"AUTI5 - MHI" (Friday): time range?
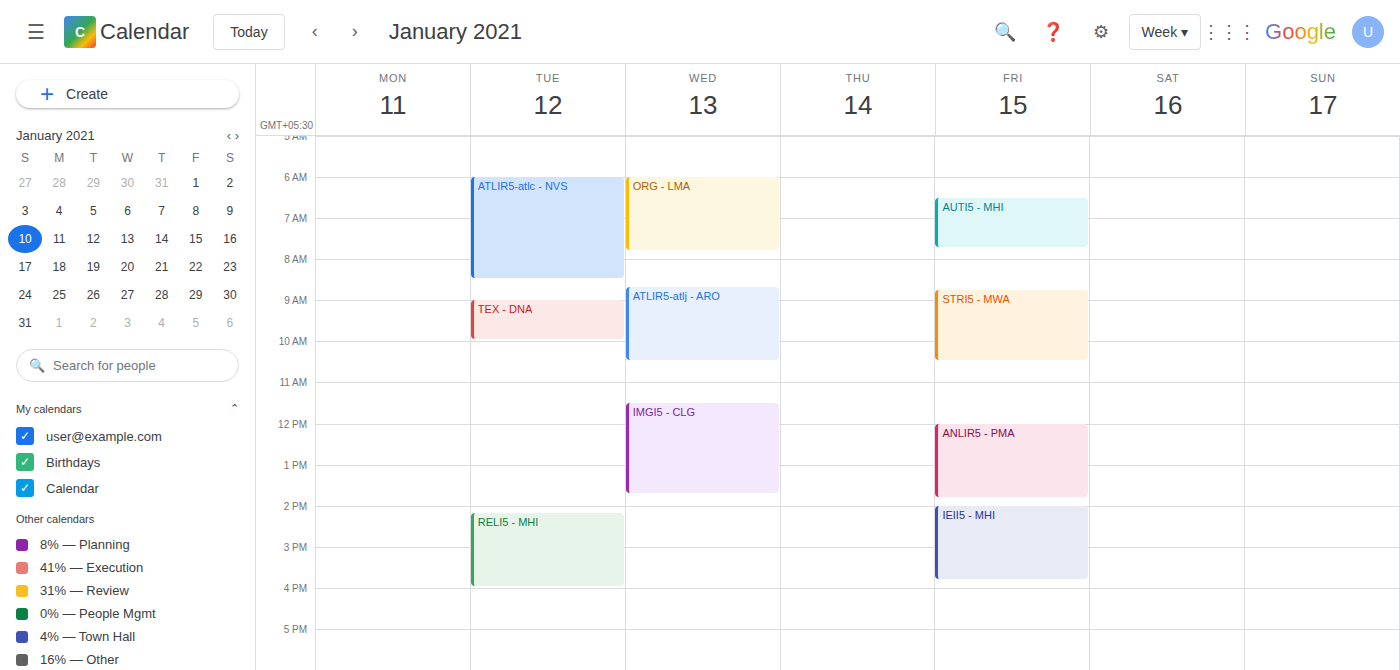
6:30 AM to 7:45 AM